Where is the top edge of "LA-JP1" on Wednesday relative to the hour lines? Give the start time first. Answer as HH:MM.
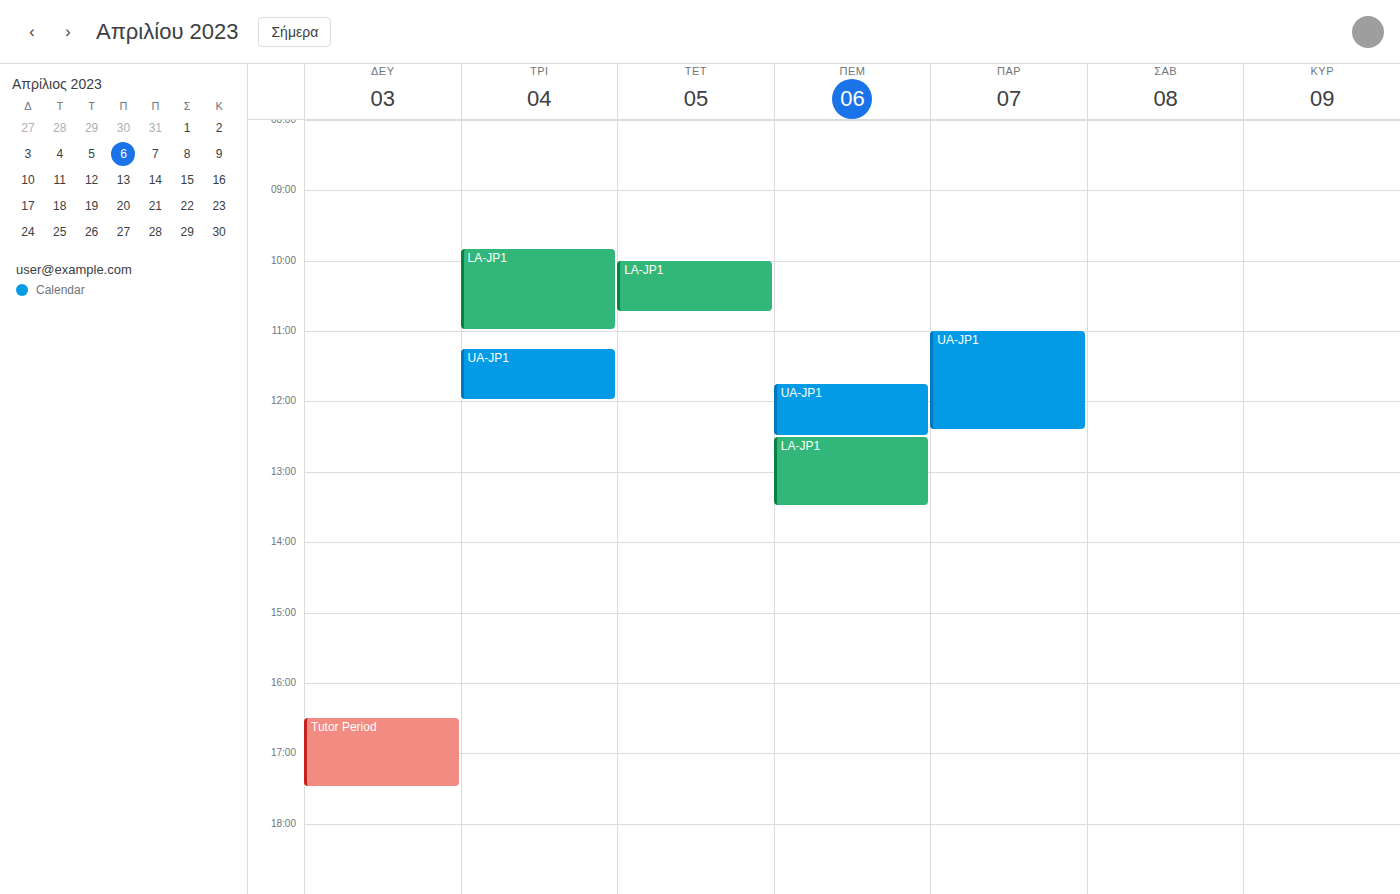
10:00 -- exactly on the 10:00 line.